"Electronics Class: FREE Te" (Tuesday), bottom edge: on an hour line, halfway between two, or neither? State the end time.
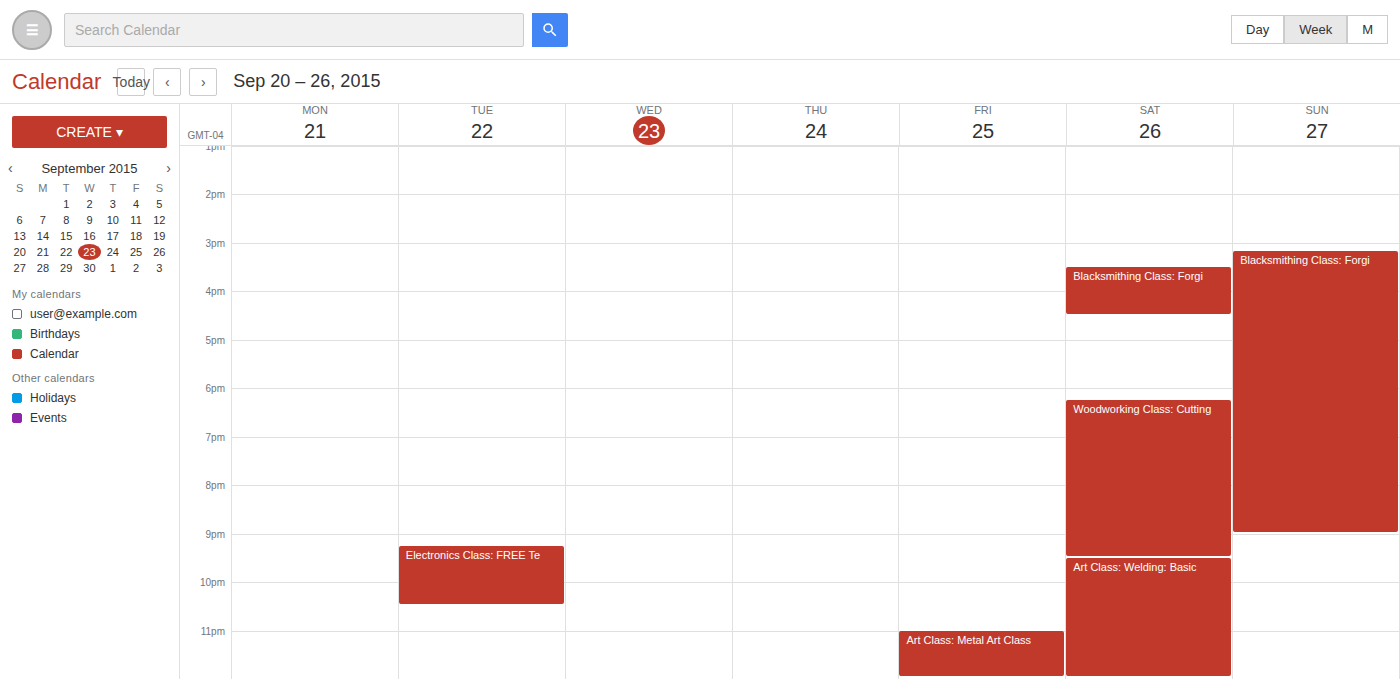
10:30 PM -- halfway between the 10 PM and 11 PM lines.